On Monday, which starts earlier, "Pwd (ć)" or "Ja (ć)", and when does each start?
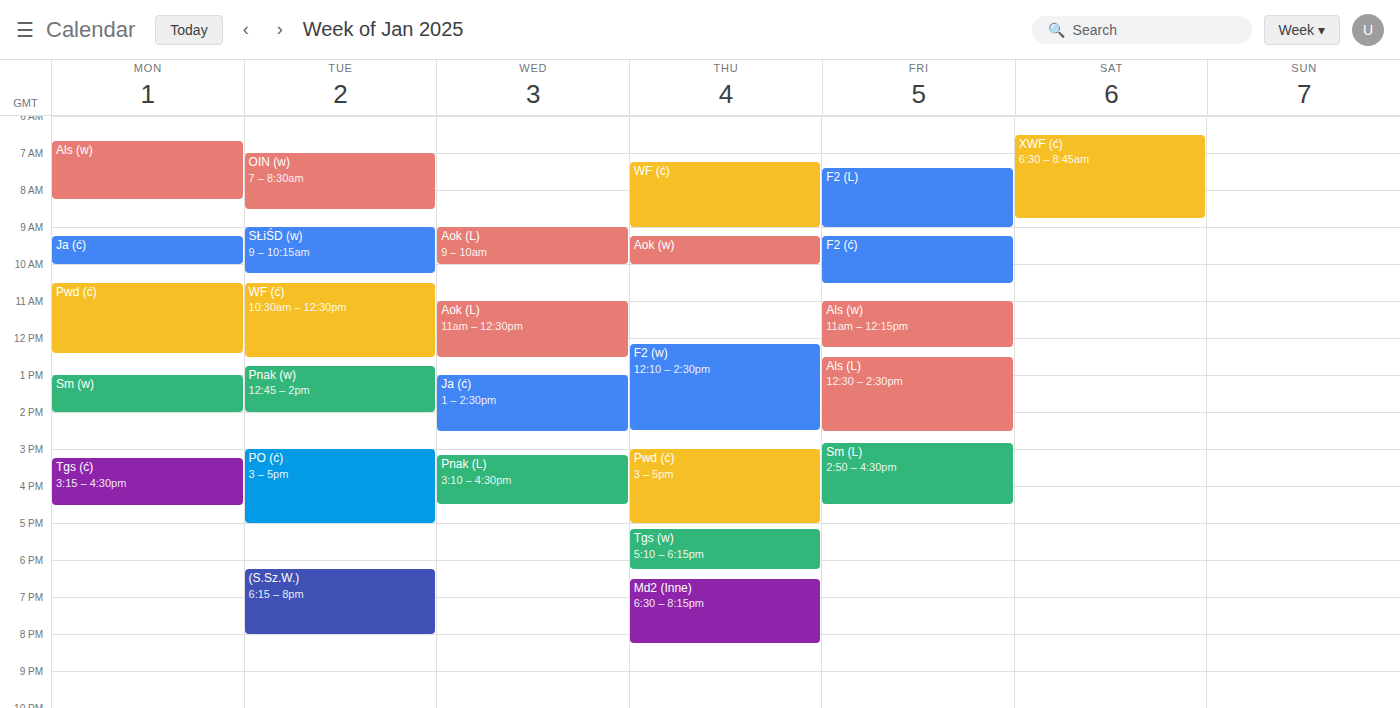
"Ja (ć)" 9:15 AM; "Pwd (ć)" 10:30 AM.